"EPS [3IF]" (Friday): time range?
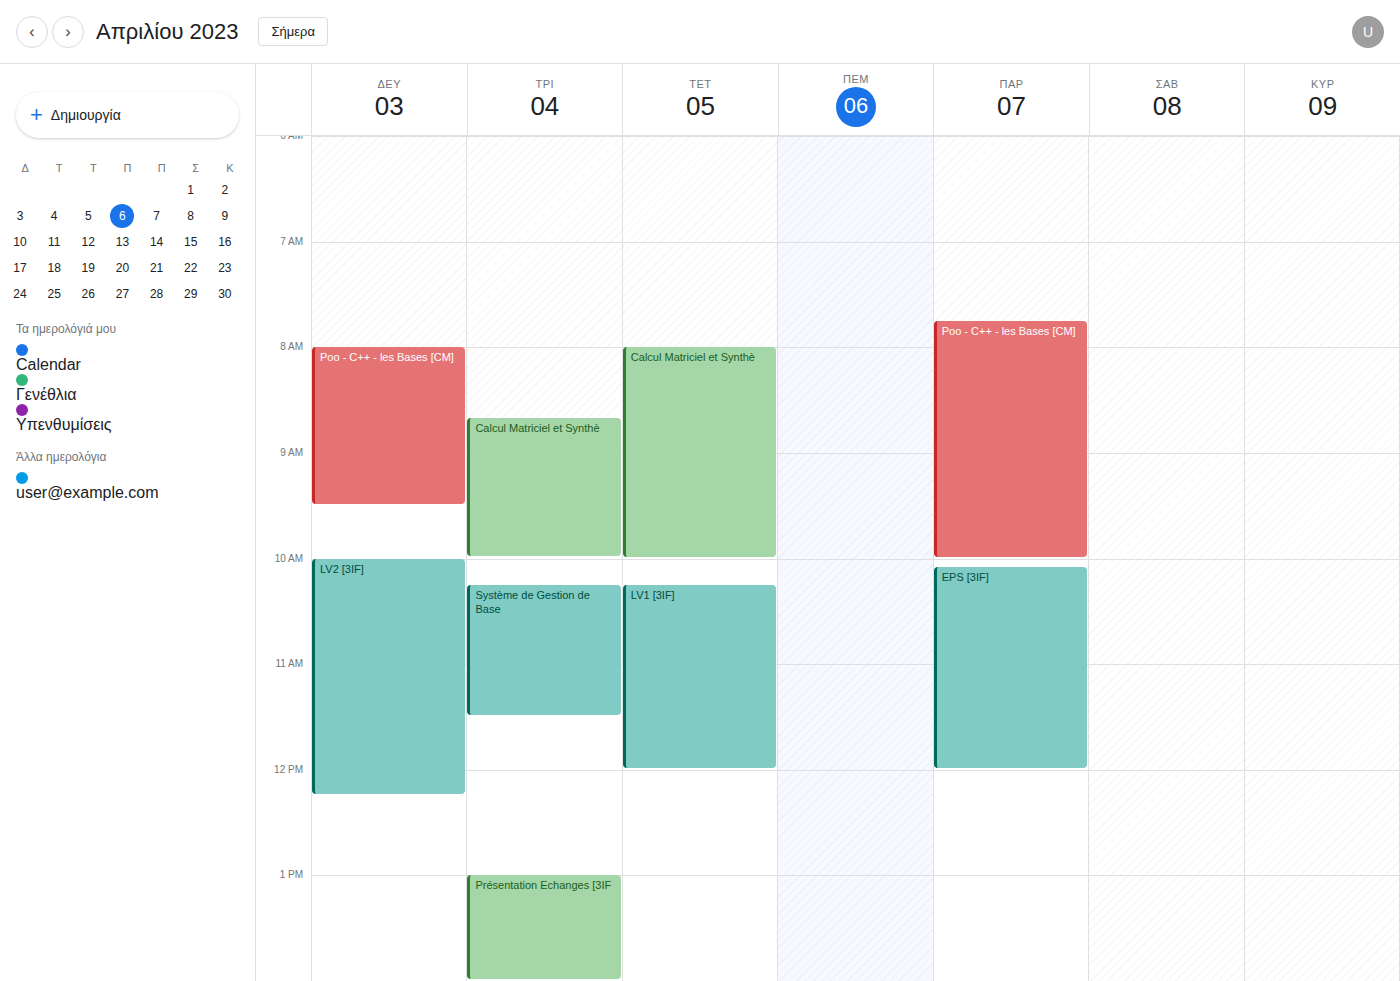
10:05 AM to 12:00 PM